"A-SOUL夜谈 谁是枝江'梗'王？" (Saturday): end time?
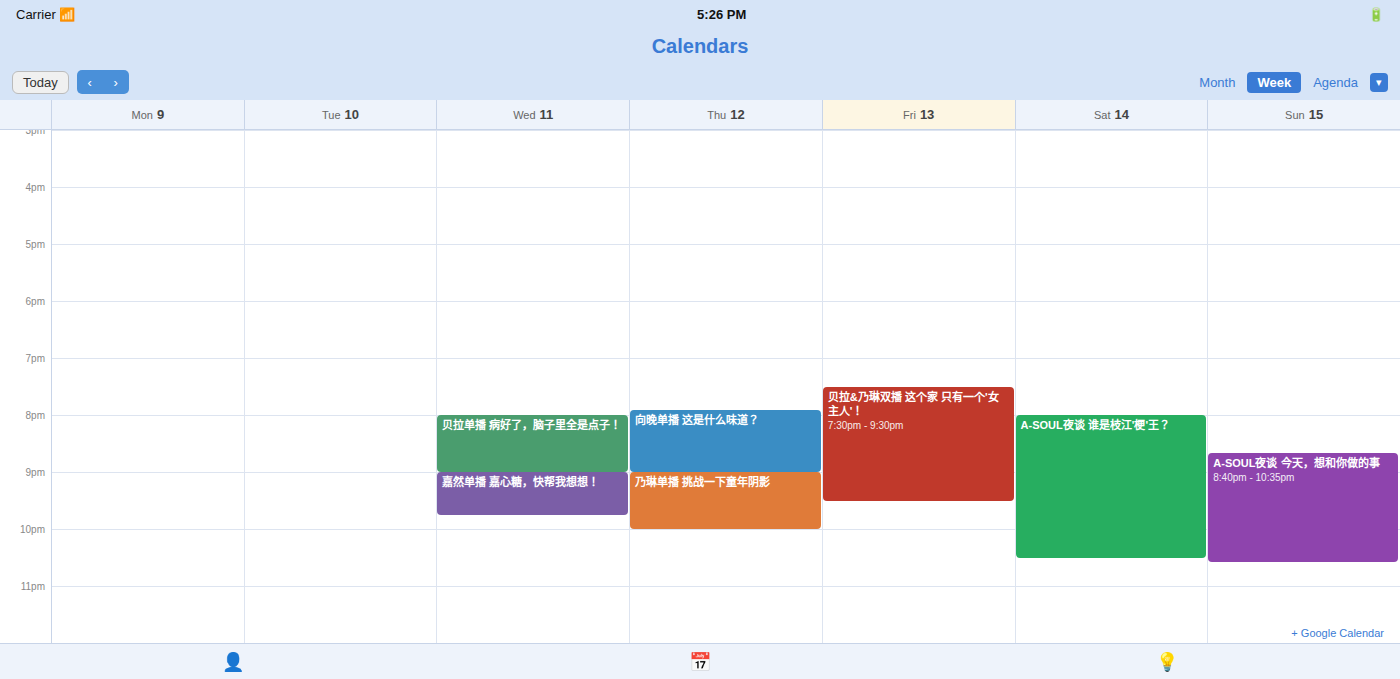
22:30